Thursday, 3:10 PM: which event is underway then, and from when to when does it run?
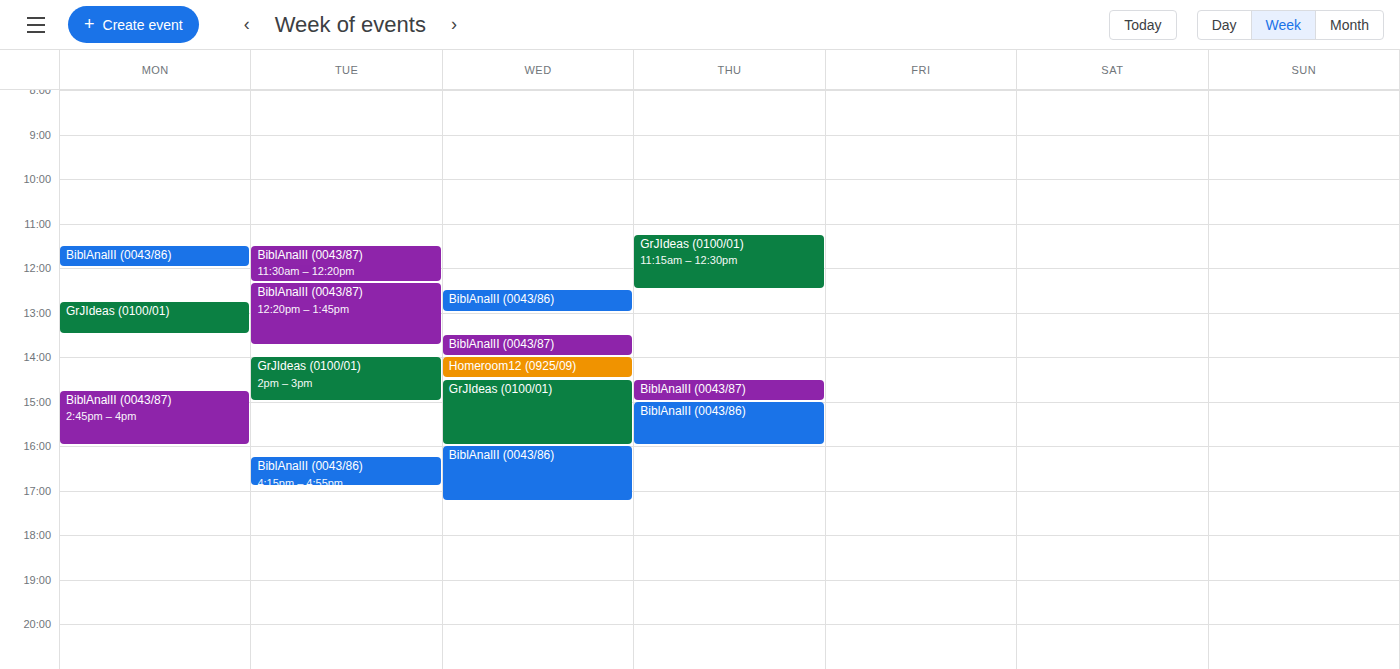
"BiblAnalII (0043/86)", 3:00 PM to 4:00 PM